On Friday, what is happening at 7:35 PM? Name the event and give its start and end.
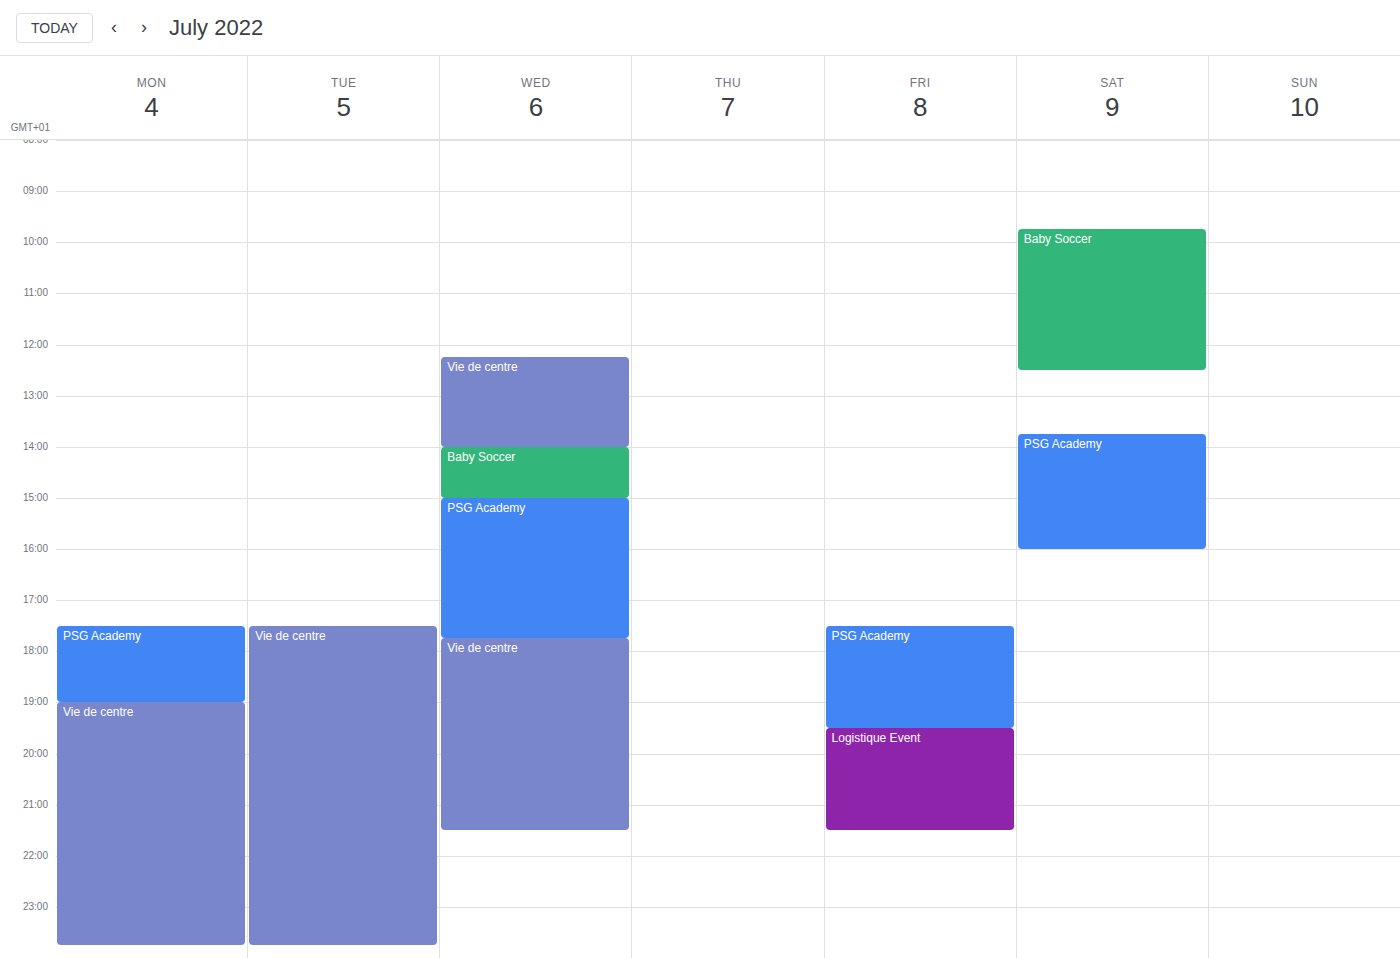
"Logistique Event", 7:30 PM to 9:30 PM